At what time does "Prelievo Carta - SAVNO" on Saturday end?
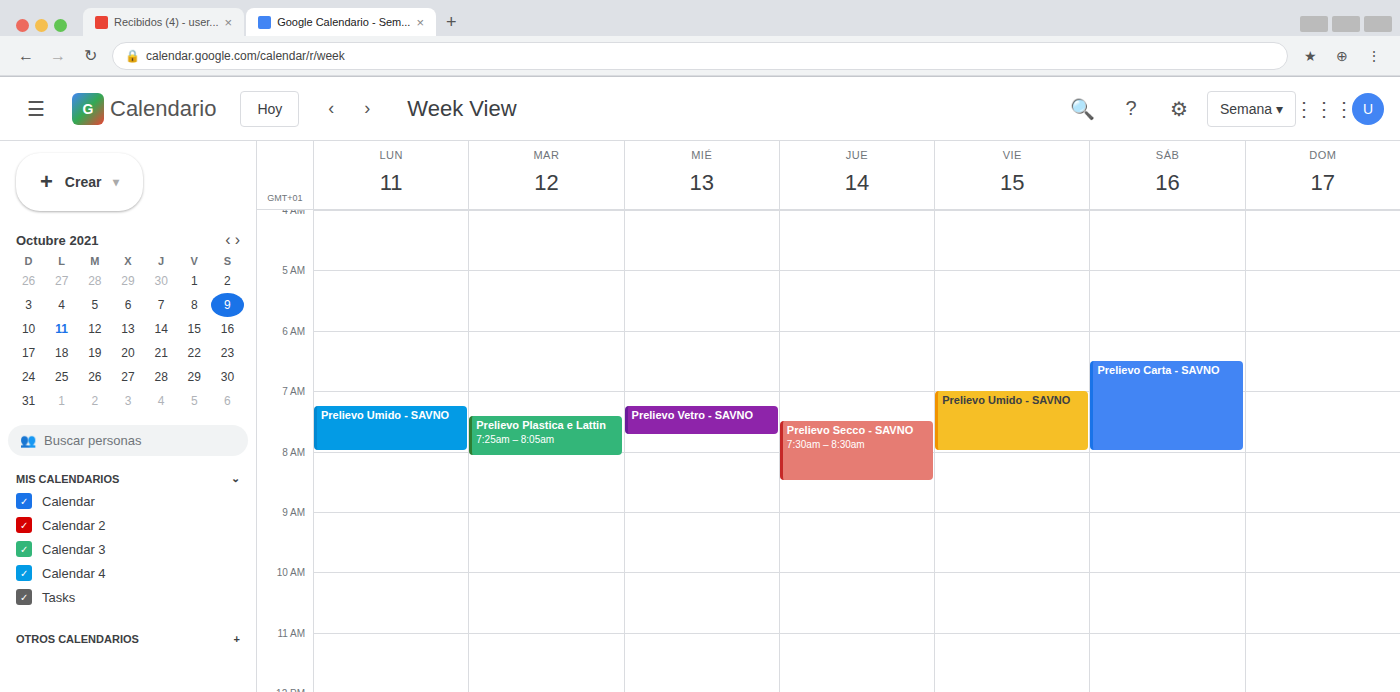
8:00 AM